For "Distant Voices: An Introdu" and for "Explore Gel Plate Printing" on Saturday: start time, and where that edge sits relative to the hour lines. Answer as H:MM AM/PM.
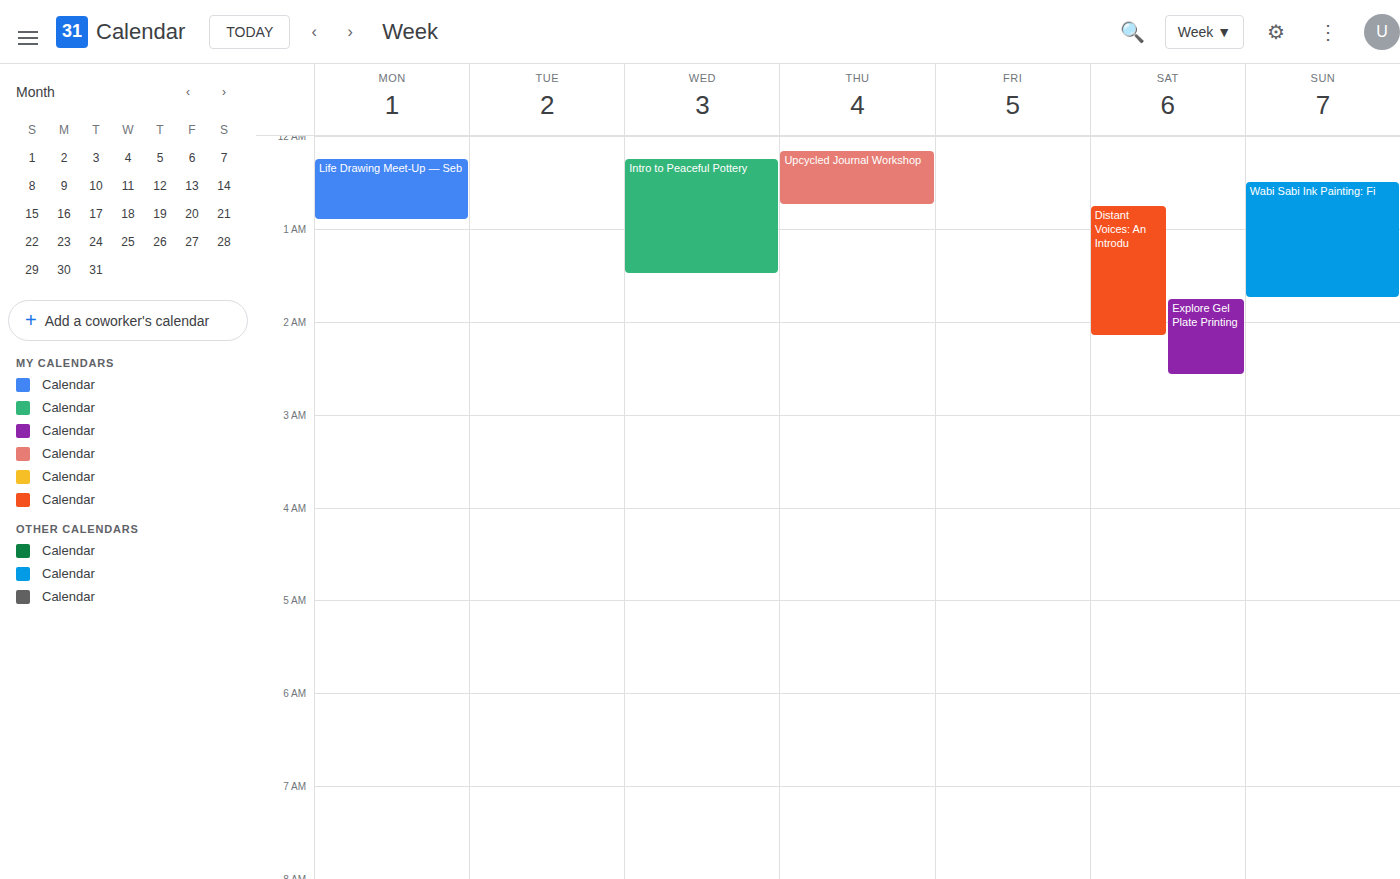
"Distant Voices: An Introdu": 12:45 AM, neither: three quarters of the way from the 12 AM line to the 1 AM line. "Explore Gel Plate Printing": 1:45 AM, neither: three quarters of the way from the 1 AM line to the 2 AM line.